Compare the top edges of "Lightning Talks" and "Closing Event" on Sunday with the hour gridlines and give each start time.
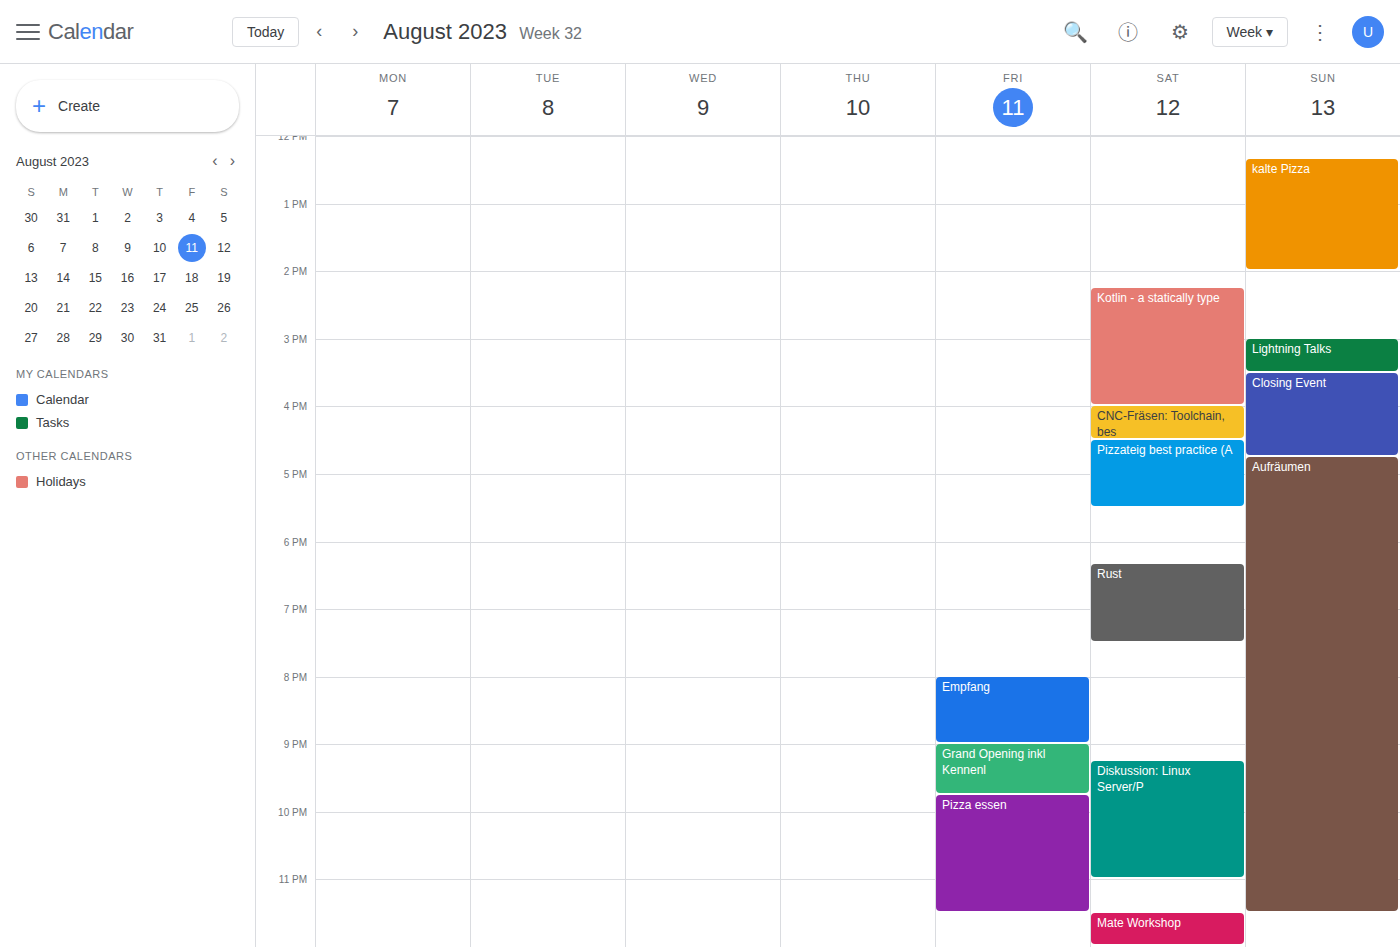
"Lightning Talks": 3:00 PM, exactly on the 3 PM line. "Closing Event": 3:30 PM, halfway between the 3 PM and 4 PM lines.